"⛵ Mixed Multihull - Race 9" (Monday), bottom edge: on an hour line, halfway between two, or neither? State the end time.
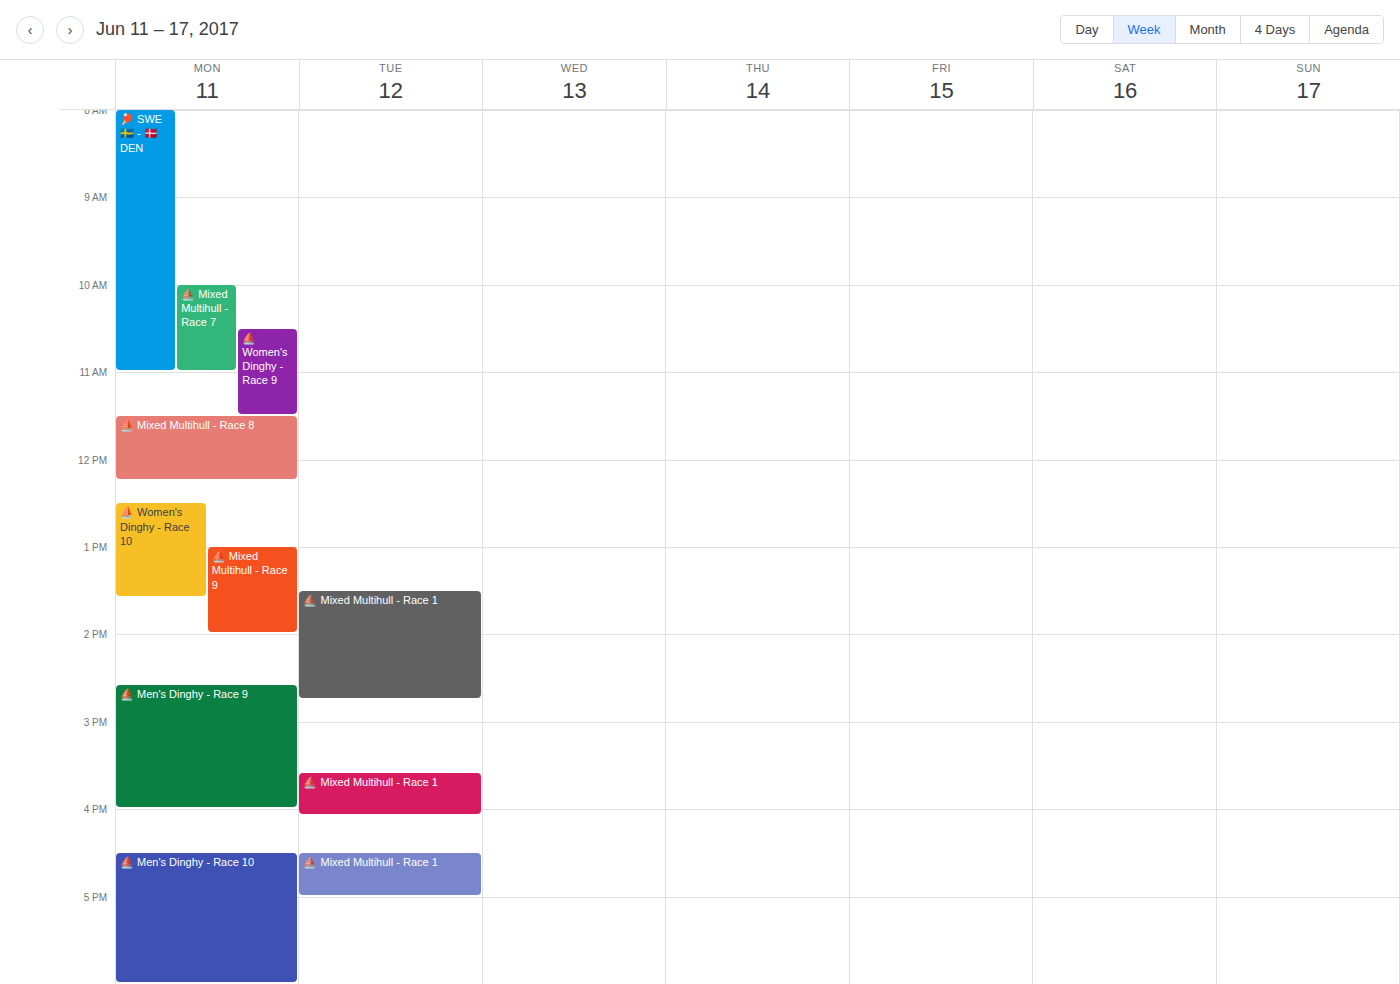
2:00 PM -- exactly on the 2 PM line.